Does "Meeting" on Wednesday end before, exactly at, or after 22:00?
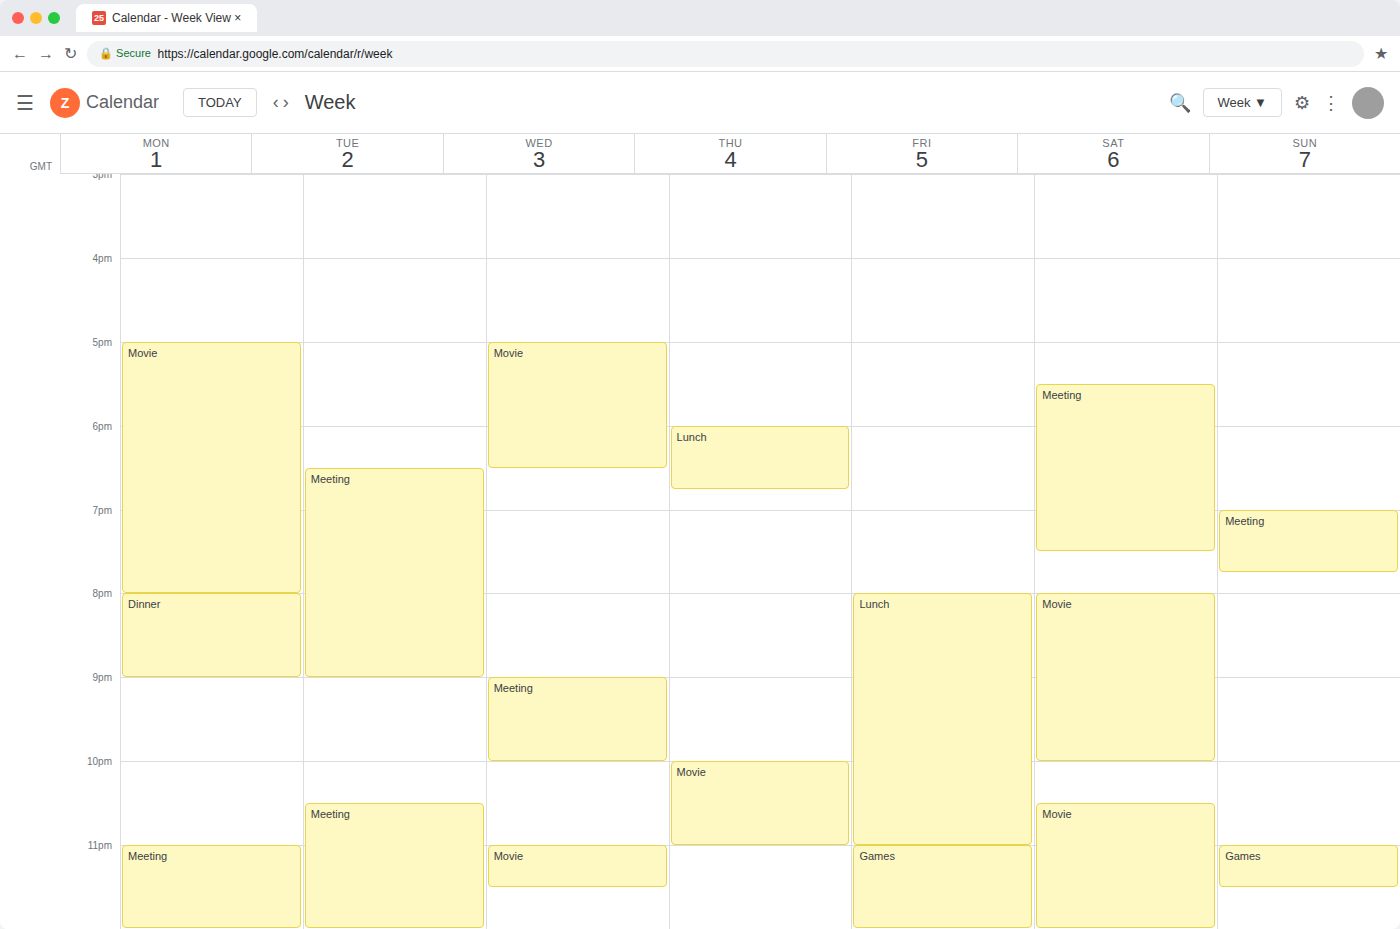
22:00 -- exactly at 22:00, on the 22:00 line.